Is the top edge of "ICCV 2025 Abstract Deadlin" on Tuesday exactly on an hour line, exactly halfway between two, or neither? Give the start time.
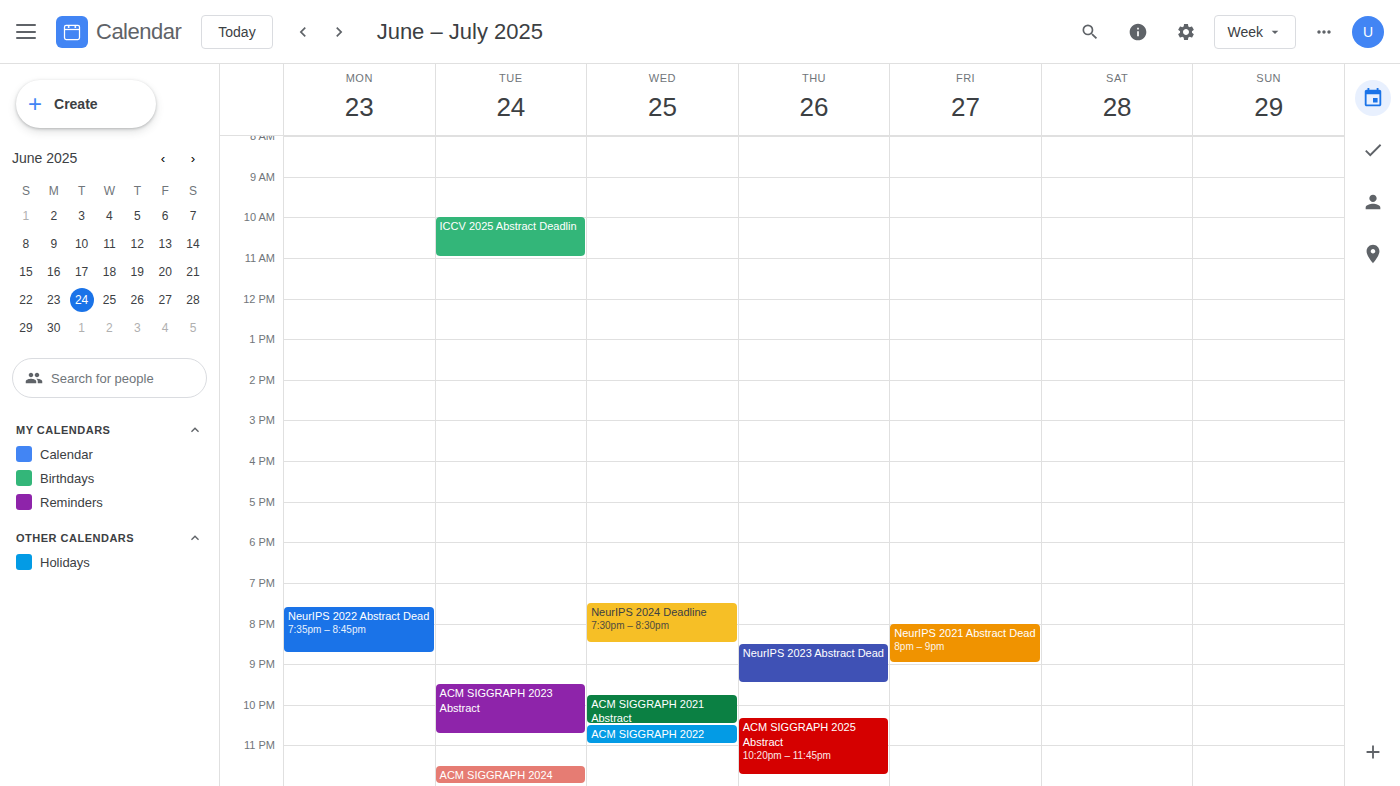
10:00 AM -- exactly on the 10 AM line.